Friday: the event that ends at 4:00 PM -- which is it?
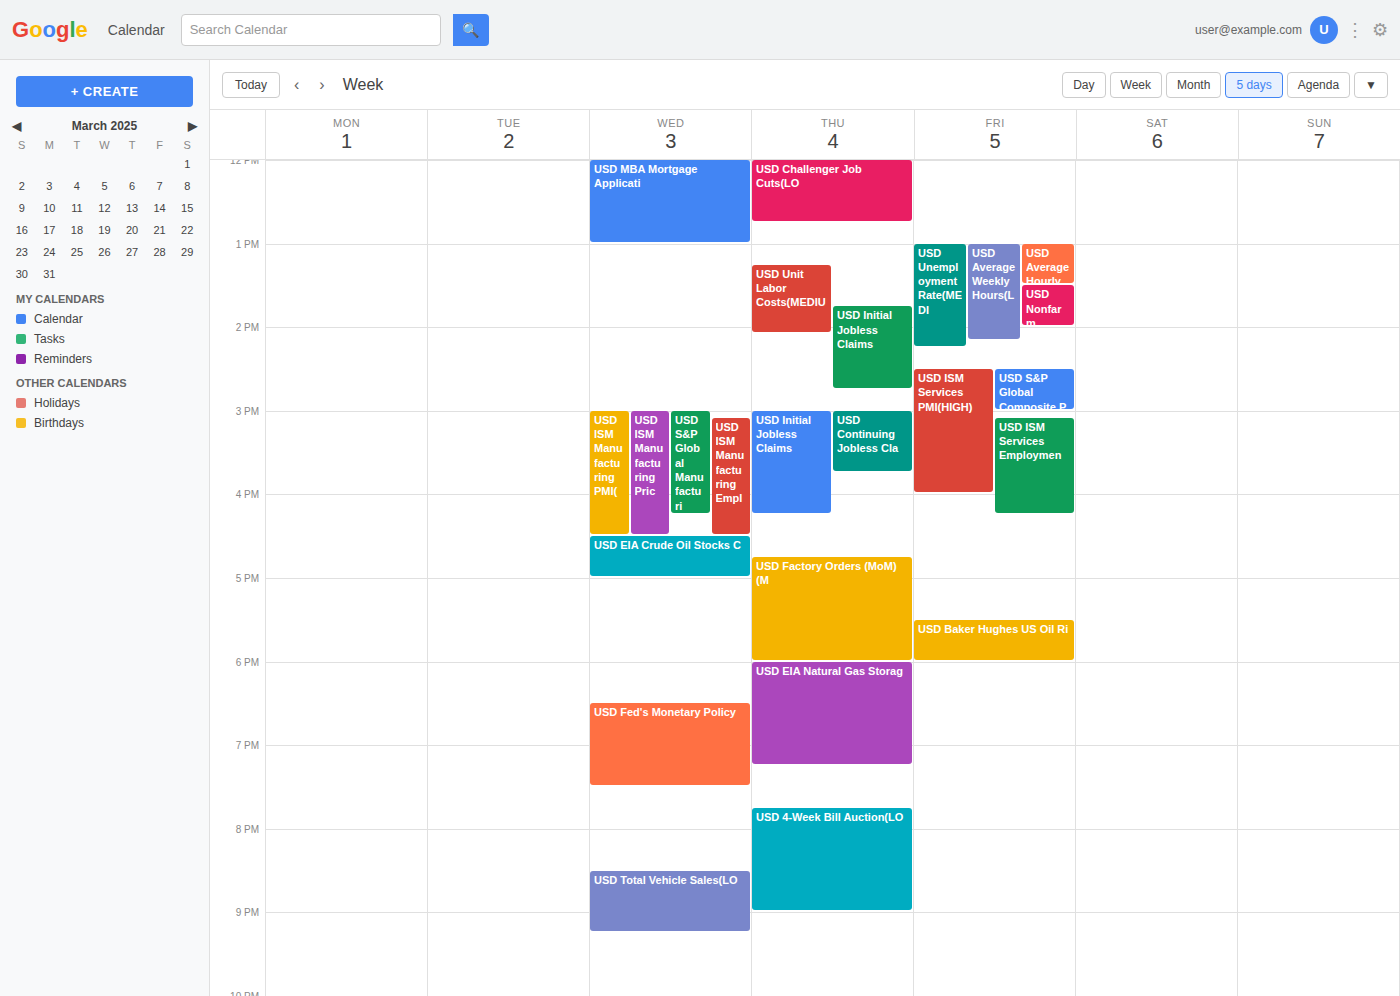
"USD ISM Services PMI(HIGH)"